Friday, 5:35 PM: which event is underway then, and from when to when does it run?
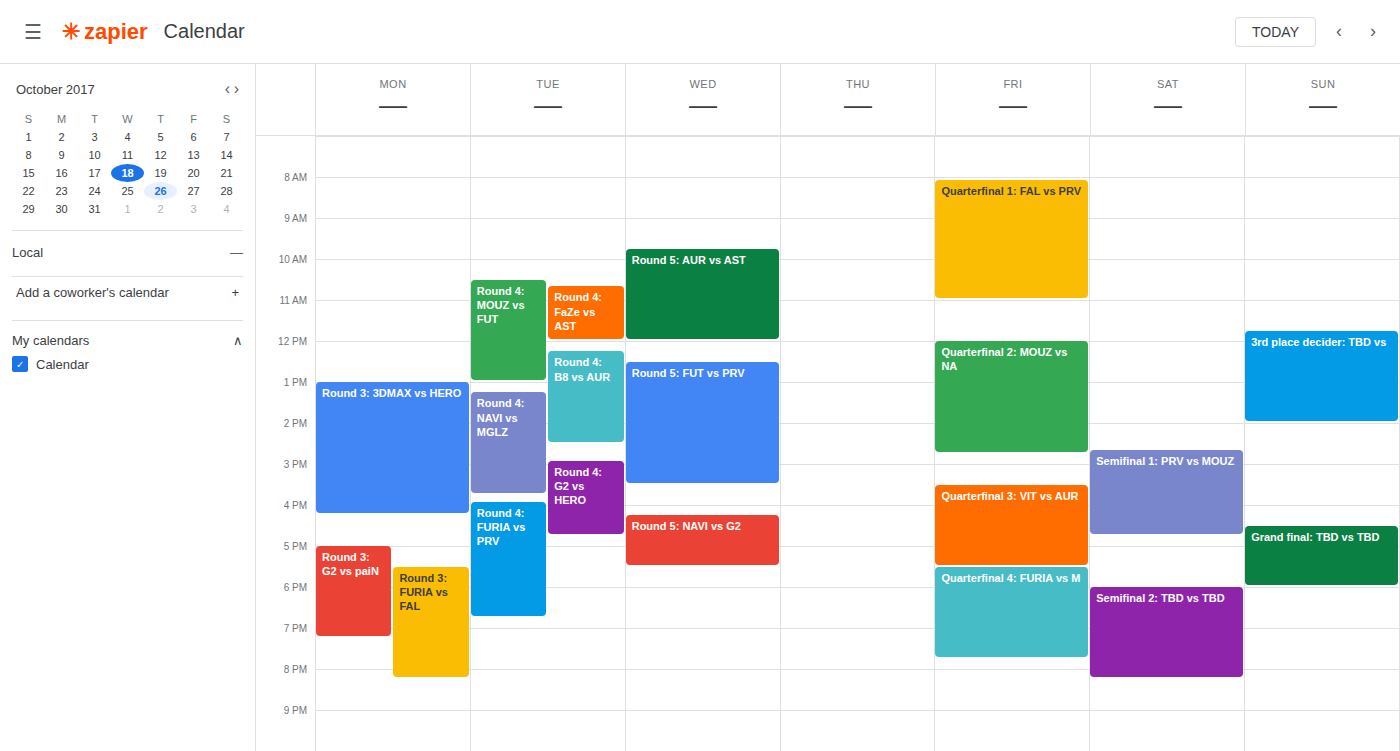
"Quarterfinal 4: FURIA vs M", 5:30 PM to 7:45 PM